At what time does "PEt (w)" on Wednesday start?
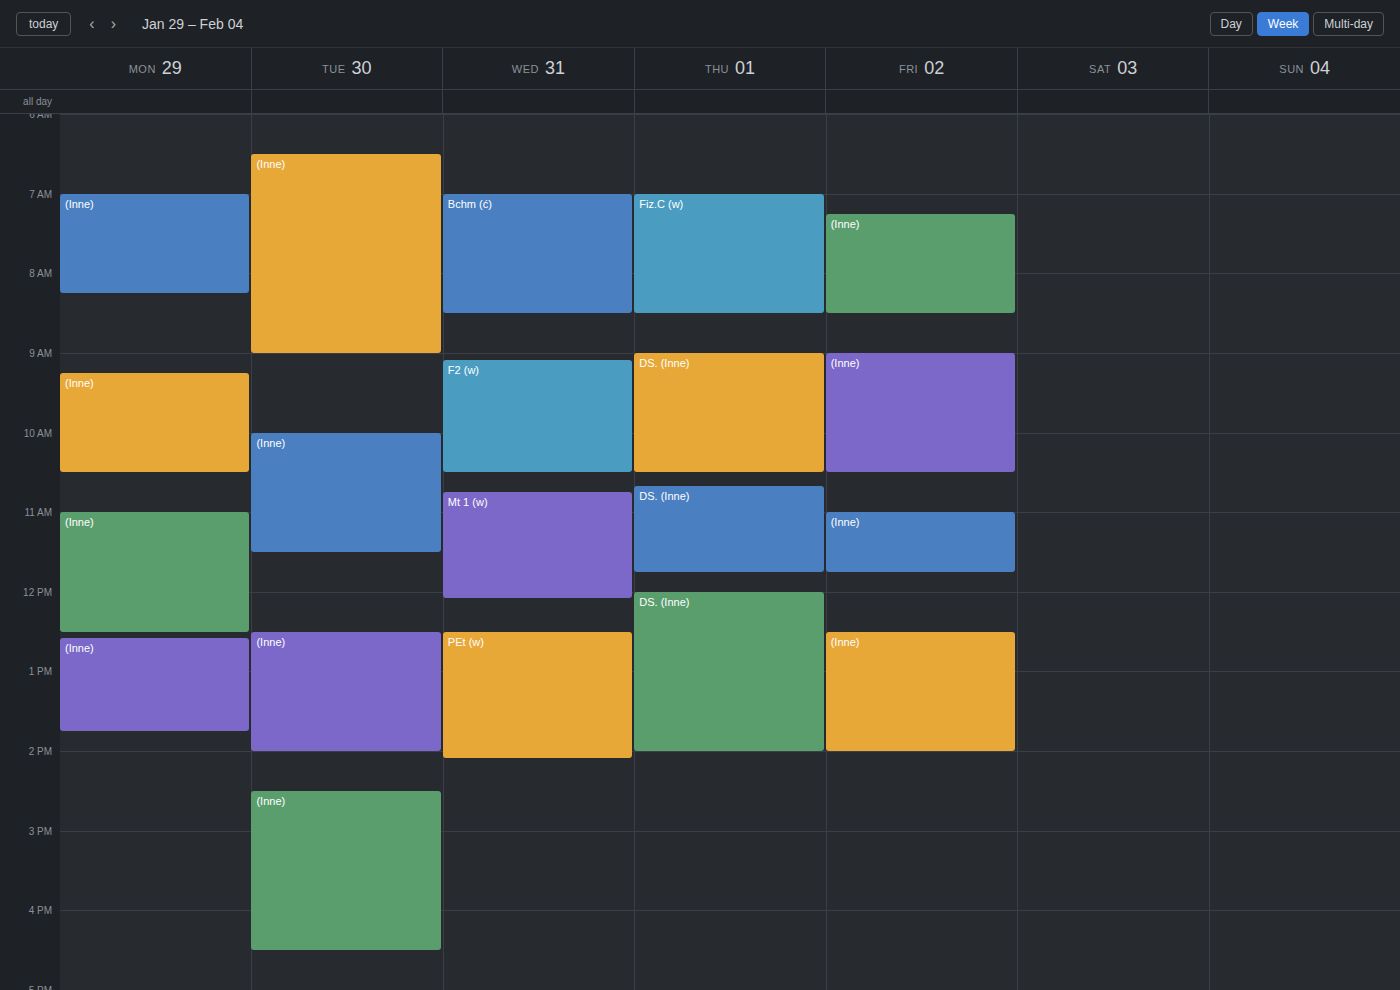
12:30 PM